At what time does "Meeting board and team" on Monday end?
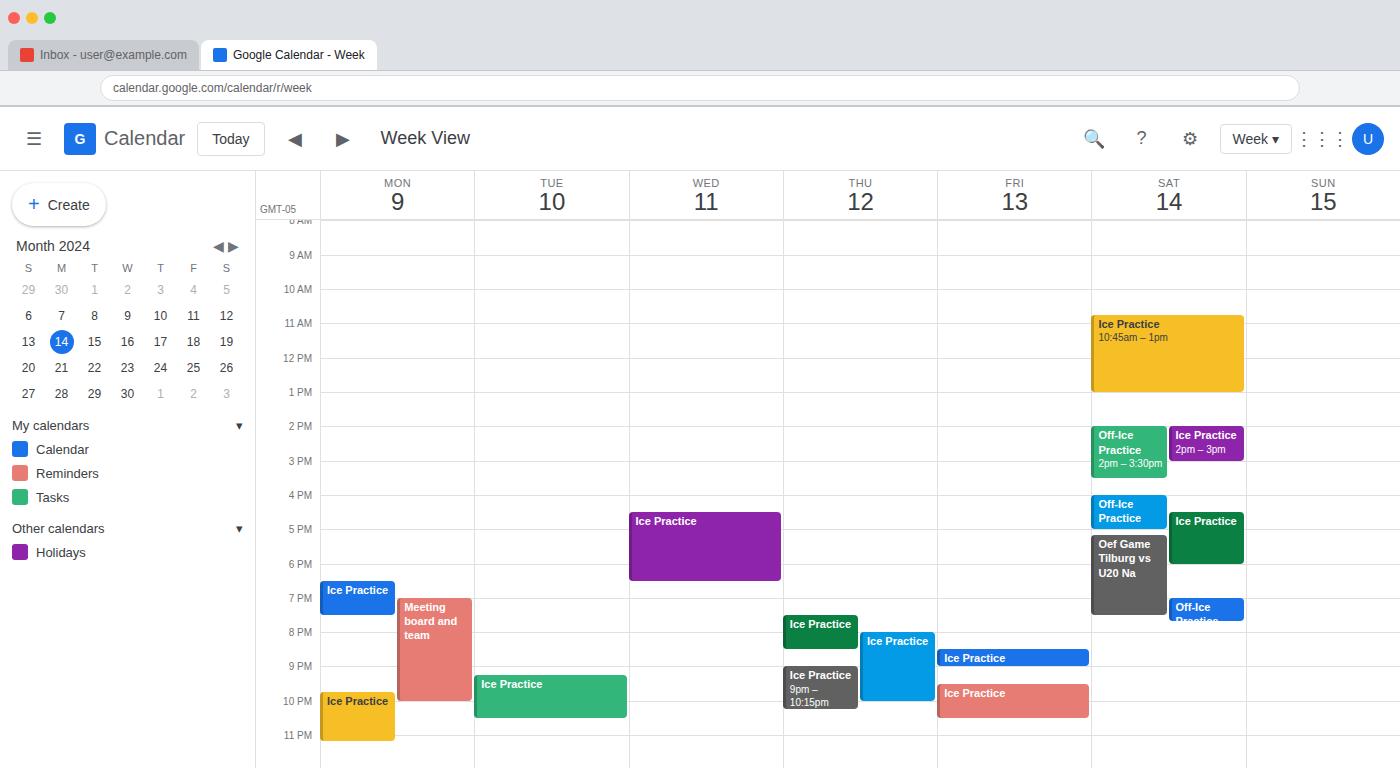
10:00 PM